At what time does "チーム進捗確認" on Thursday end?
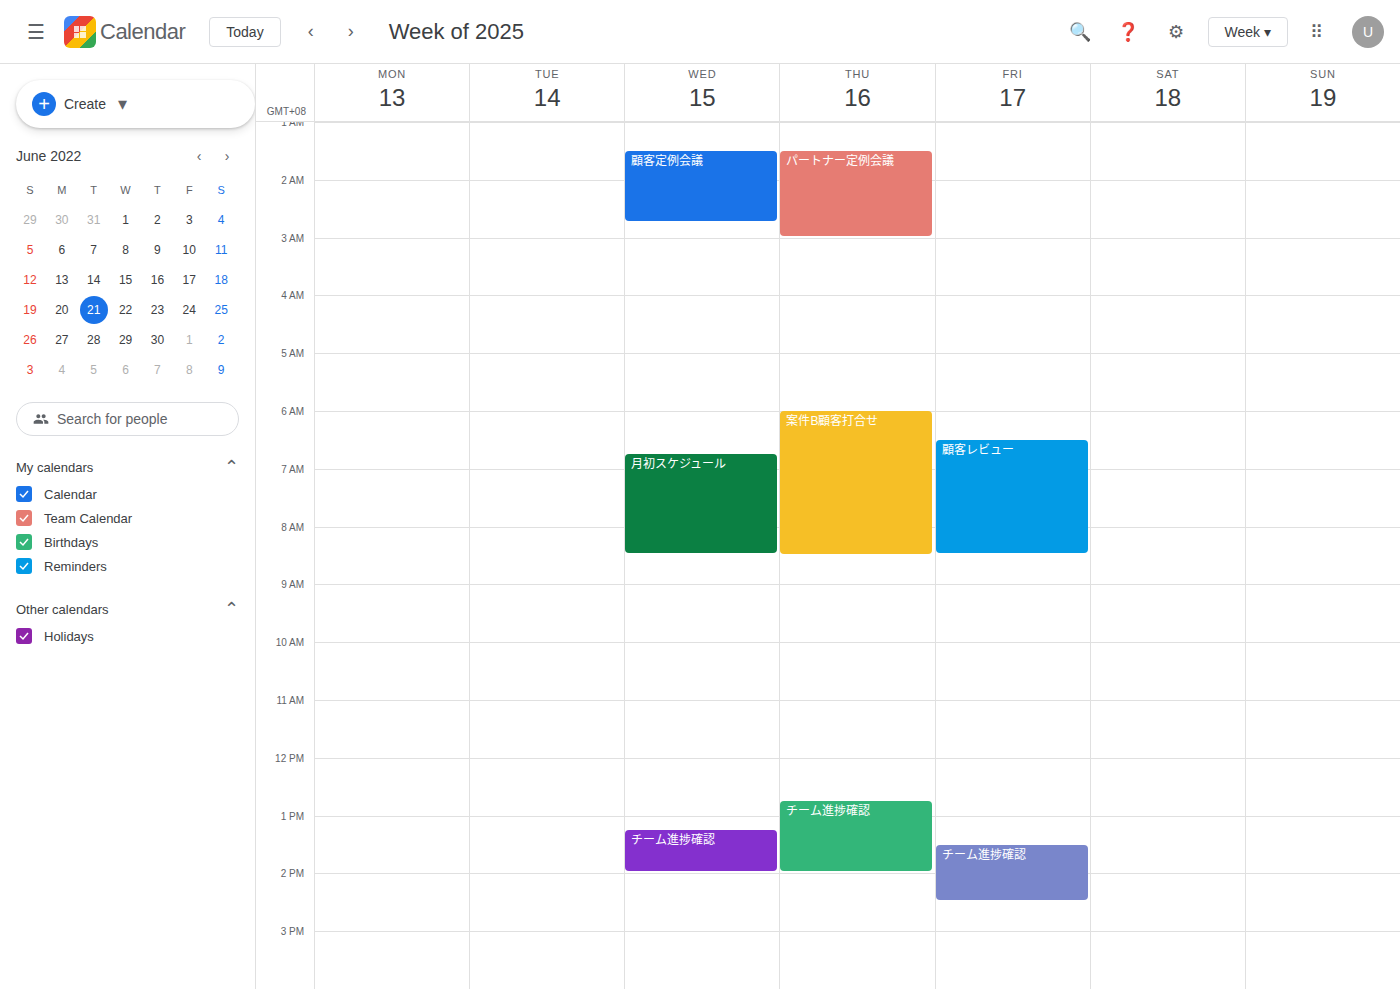
2:00 PM